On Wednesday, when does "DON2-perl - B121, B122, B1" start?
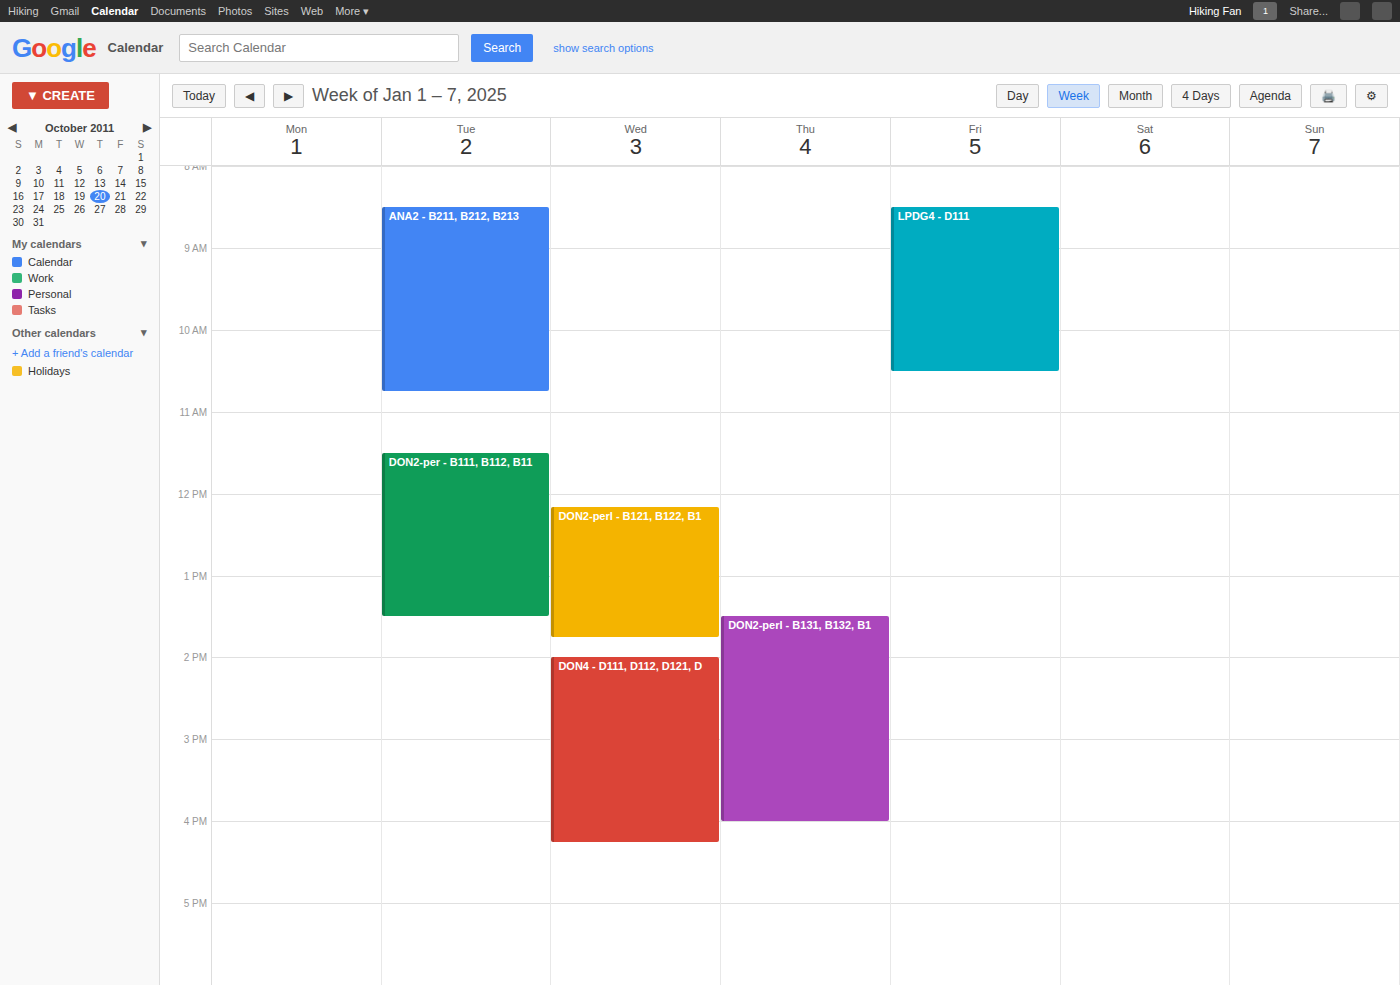
12:10 PM